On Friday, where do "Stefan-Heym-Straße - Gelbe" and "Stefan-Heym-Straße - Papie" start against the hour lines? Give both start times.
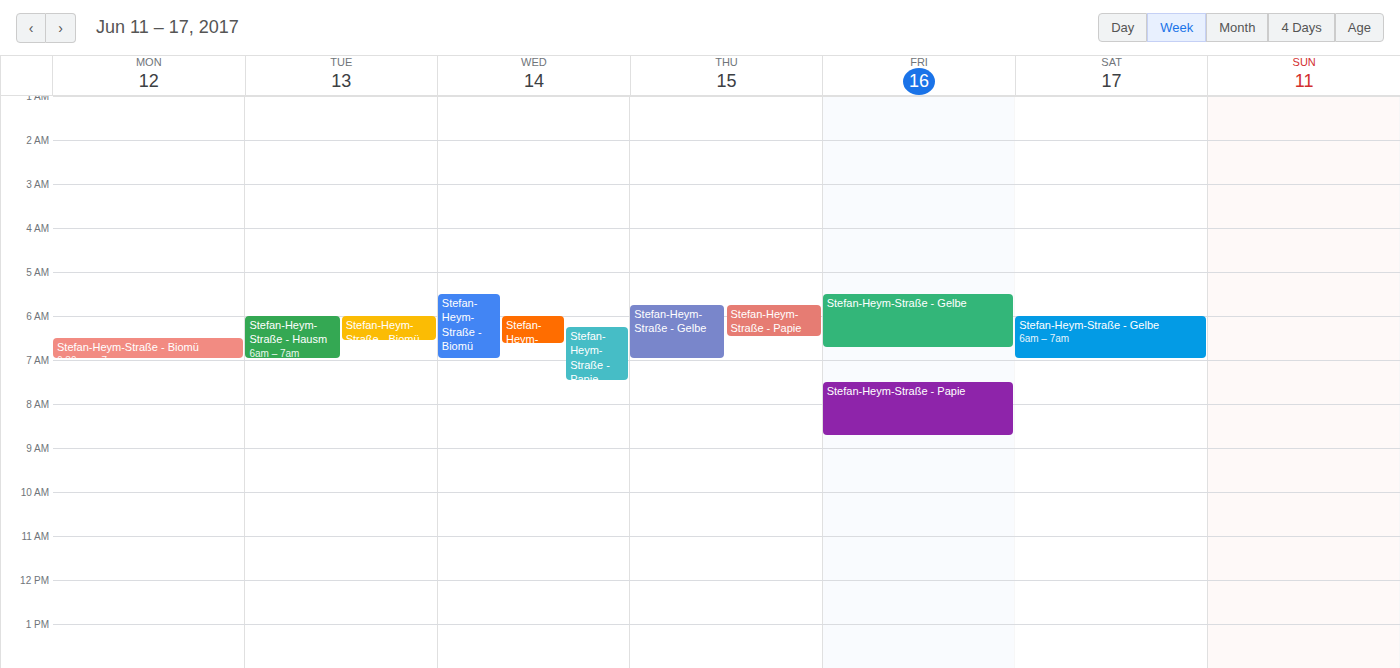
"Stefan-Heym-Straße - Gelbe": 5:30 AM, halfway between the 5 AM and 6 AM lines. "Stefan-Heym-Straße - Papie": 7:30 AM, halfway between the 7 AM and 8 AM lines.